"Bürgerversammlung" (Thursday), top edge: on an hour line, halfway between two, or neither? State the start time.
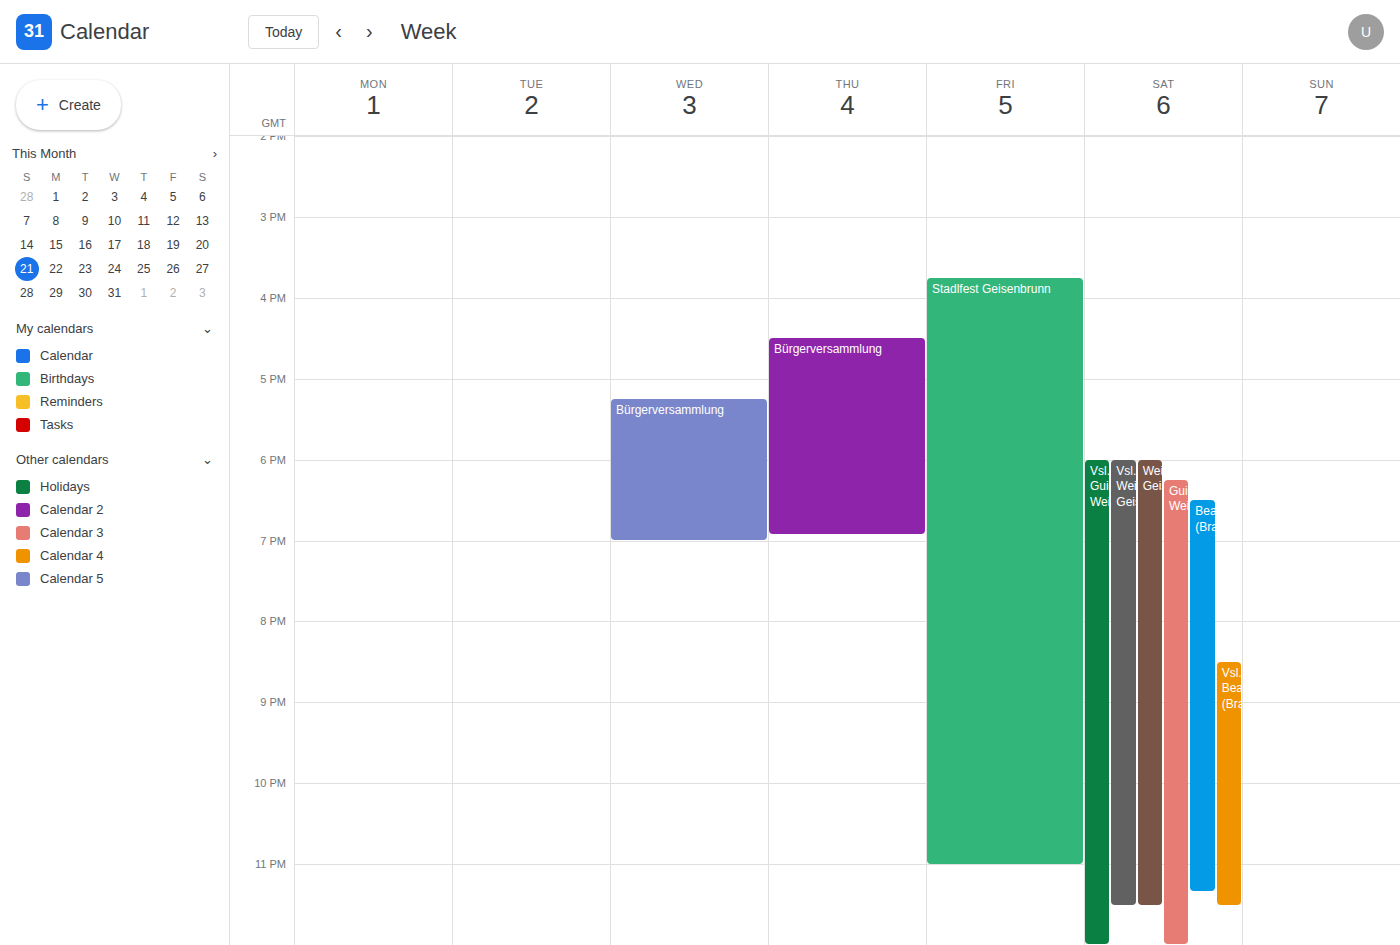
4:30 PM -- halfway between the 4 PM and 5 PM lines.